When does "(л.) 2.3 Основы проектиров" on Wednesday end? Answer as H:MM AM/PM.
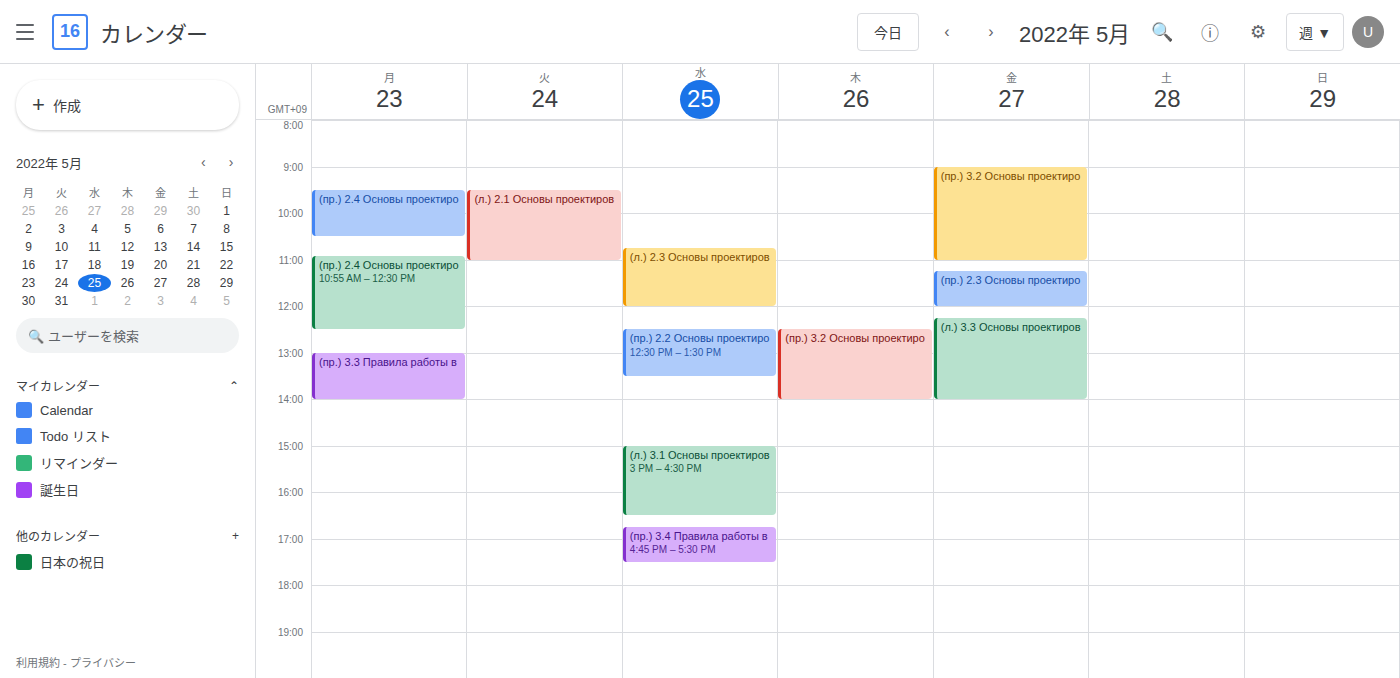
12:00 PM